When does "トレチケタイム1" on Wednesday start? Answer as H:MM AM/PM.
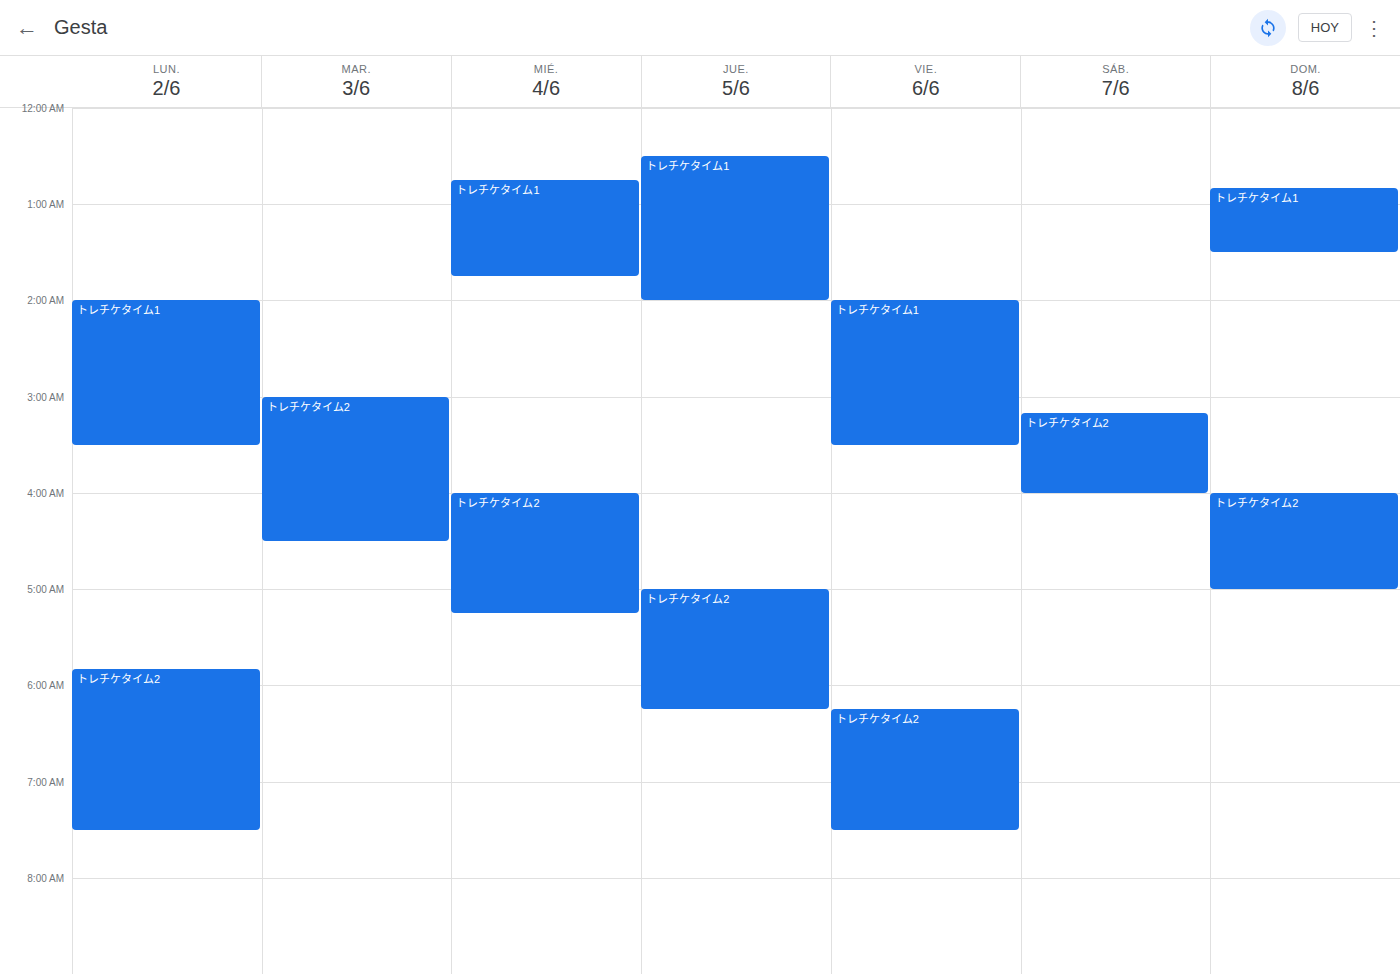
12:45 AM